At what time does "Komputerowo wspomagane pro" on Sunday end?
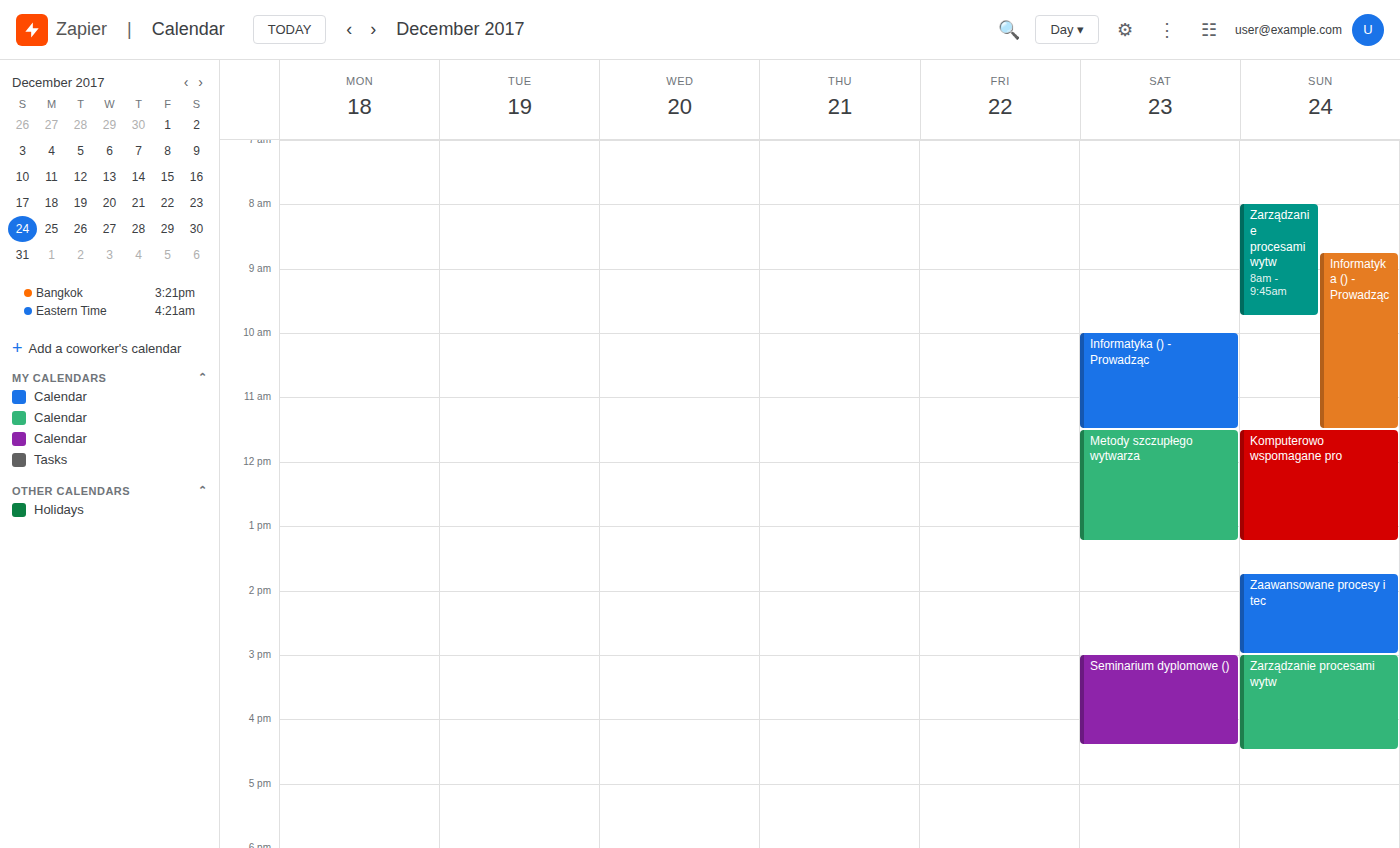
1:15 PM